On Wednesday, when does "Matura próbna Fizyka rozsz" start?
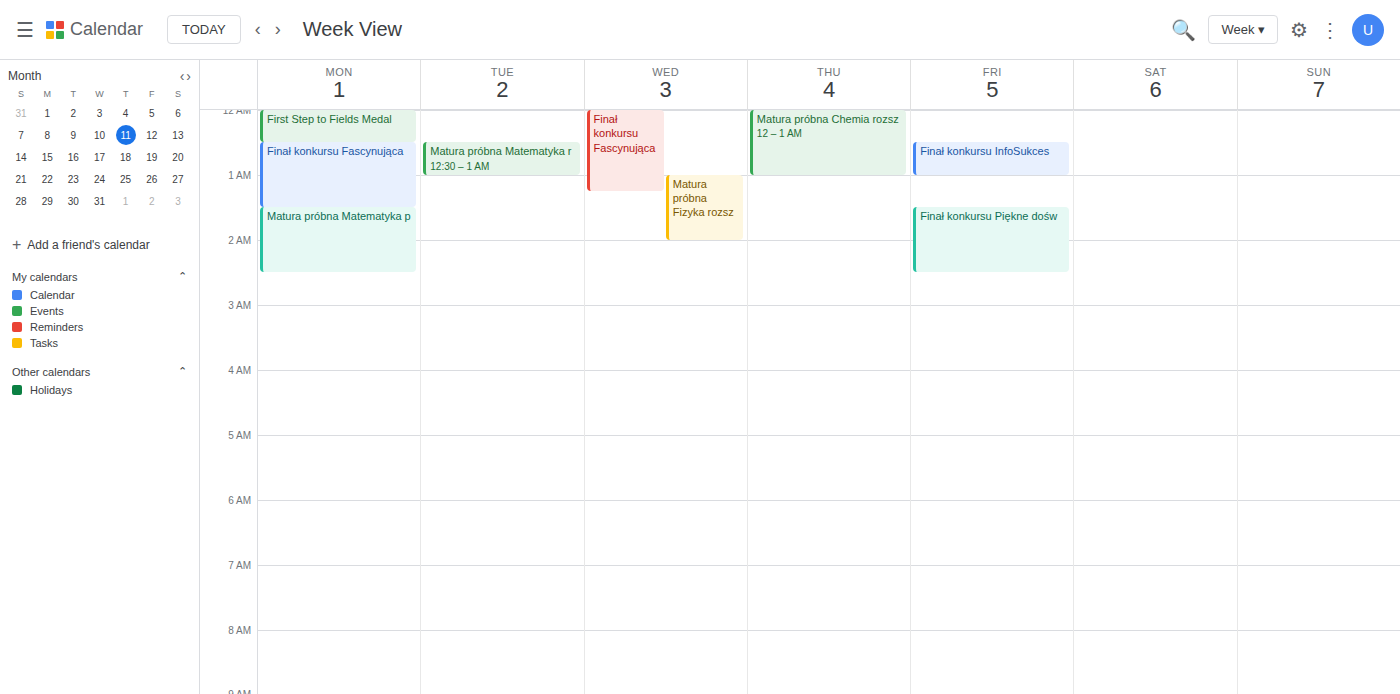
1:00 AM